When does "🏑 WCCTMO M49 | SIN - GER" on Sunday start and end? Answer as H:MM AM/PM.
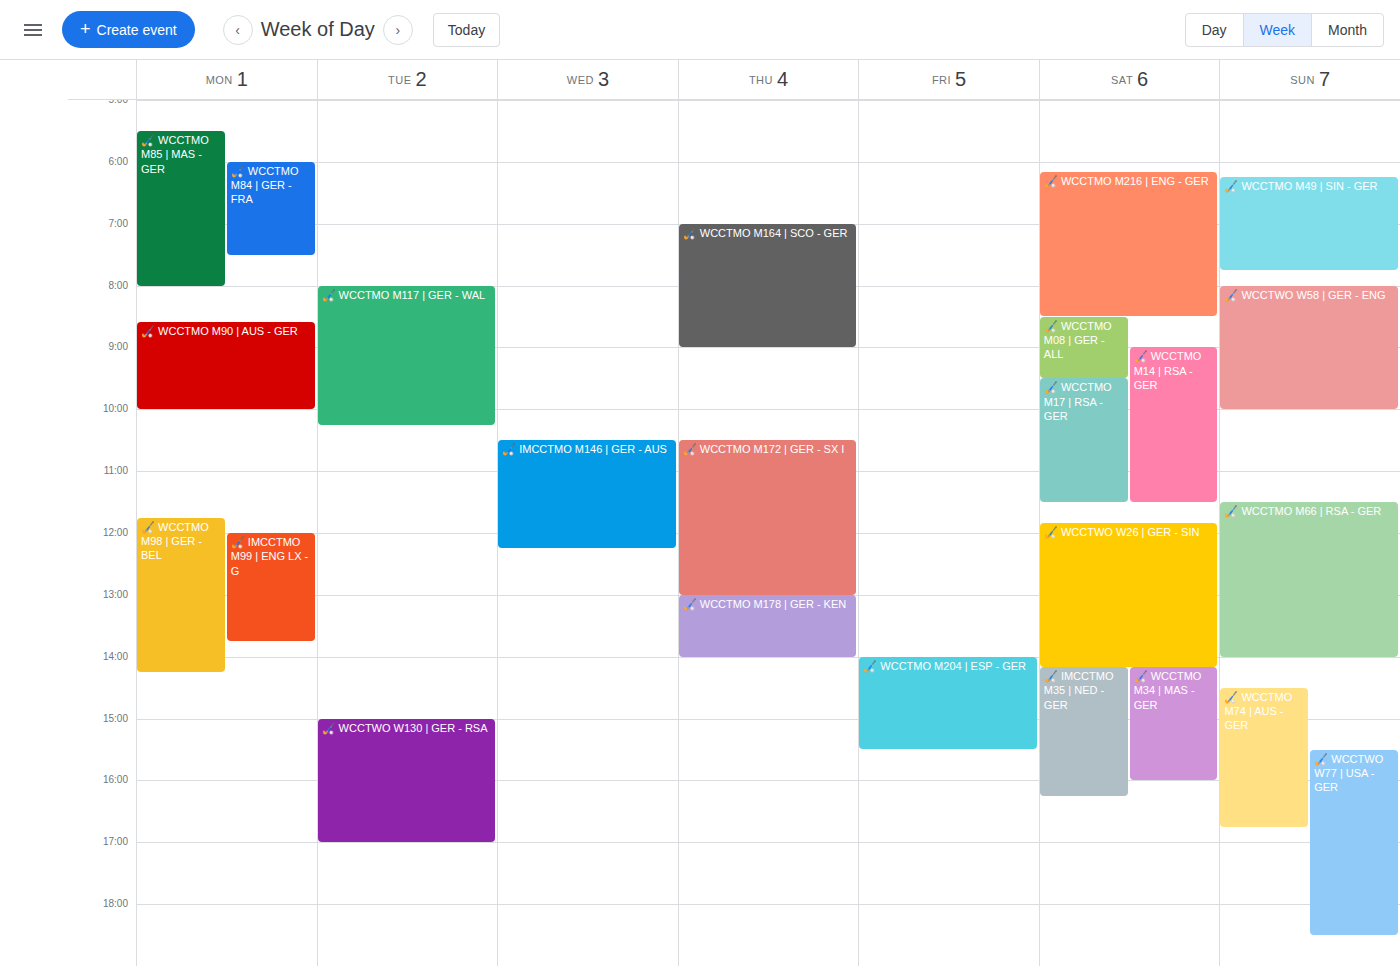
6:15 AM to 7:45 AM